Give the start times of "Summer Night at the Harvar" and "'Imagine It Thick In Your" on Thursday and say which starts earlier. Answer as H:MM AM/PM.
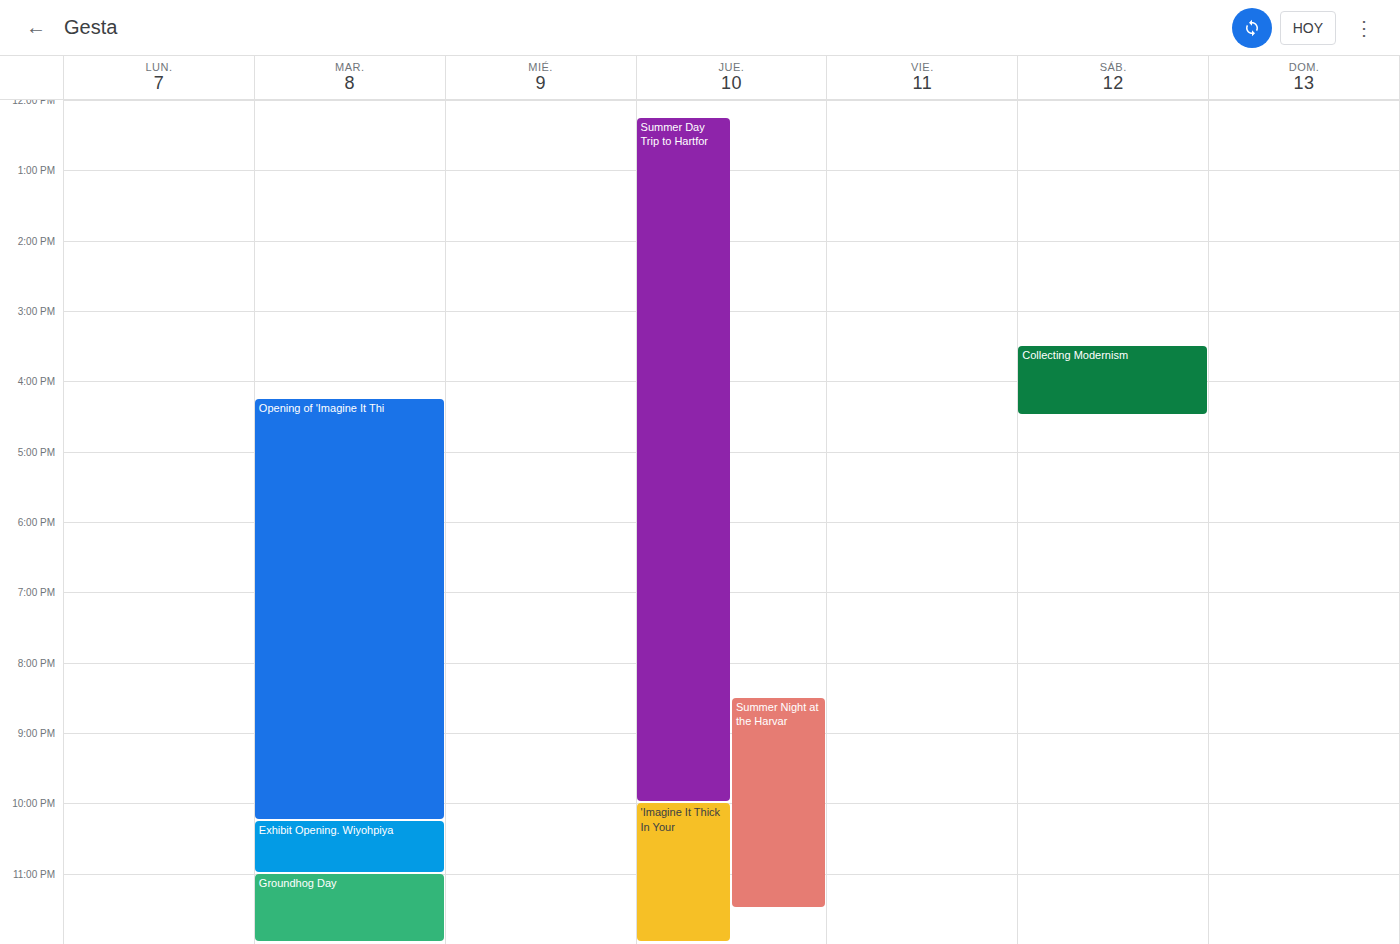
"Summer Night at the Harvar" 8:30 PM; "'Imagine It Thick In Your" 10:00 PM.